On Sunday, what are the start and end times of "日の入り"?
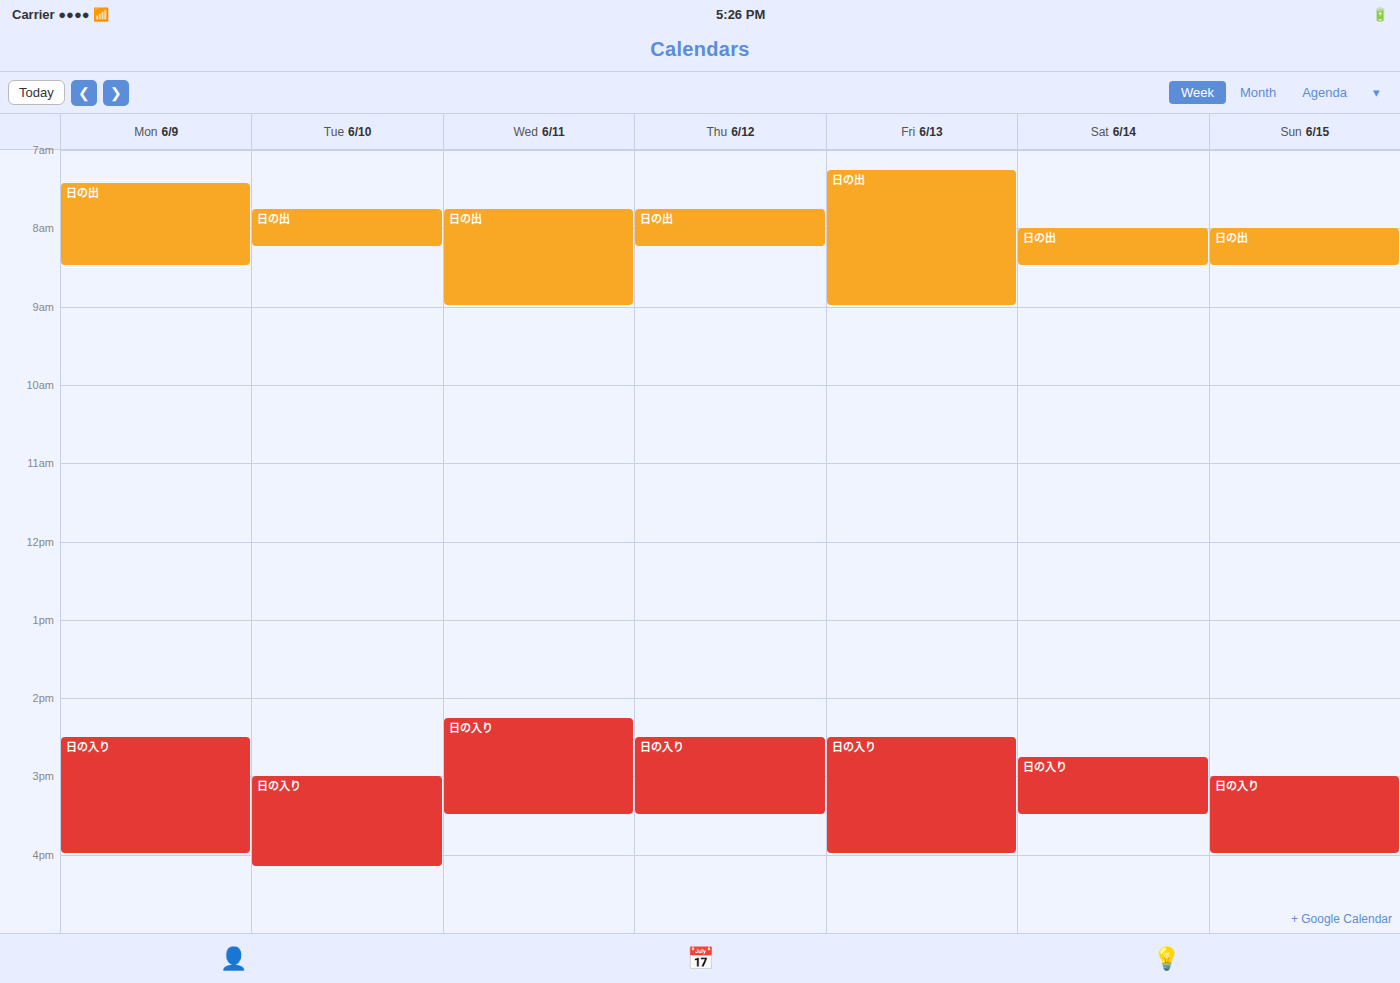
3:00 PM to 4:00 PM